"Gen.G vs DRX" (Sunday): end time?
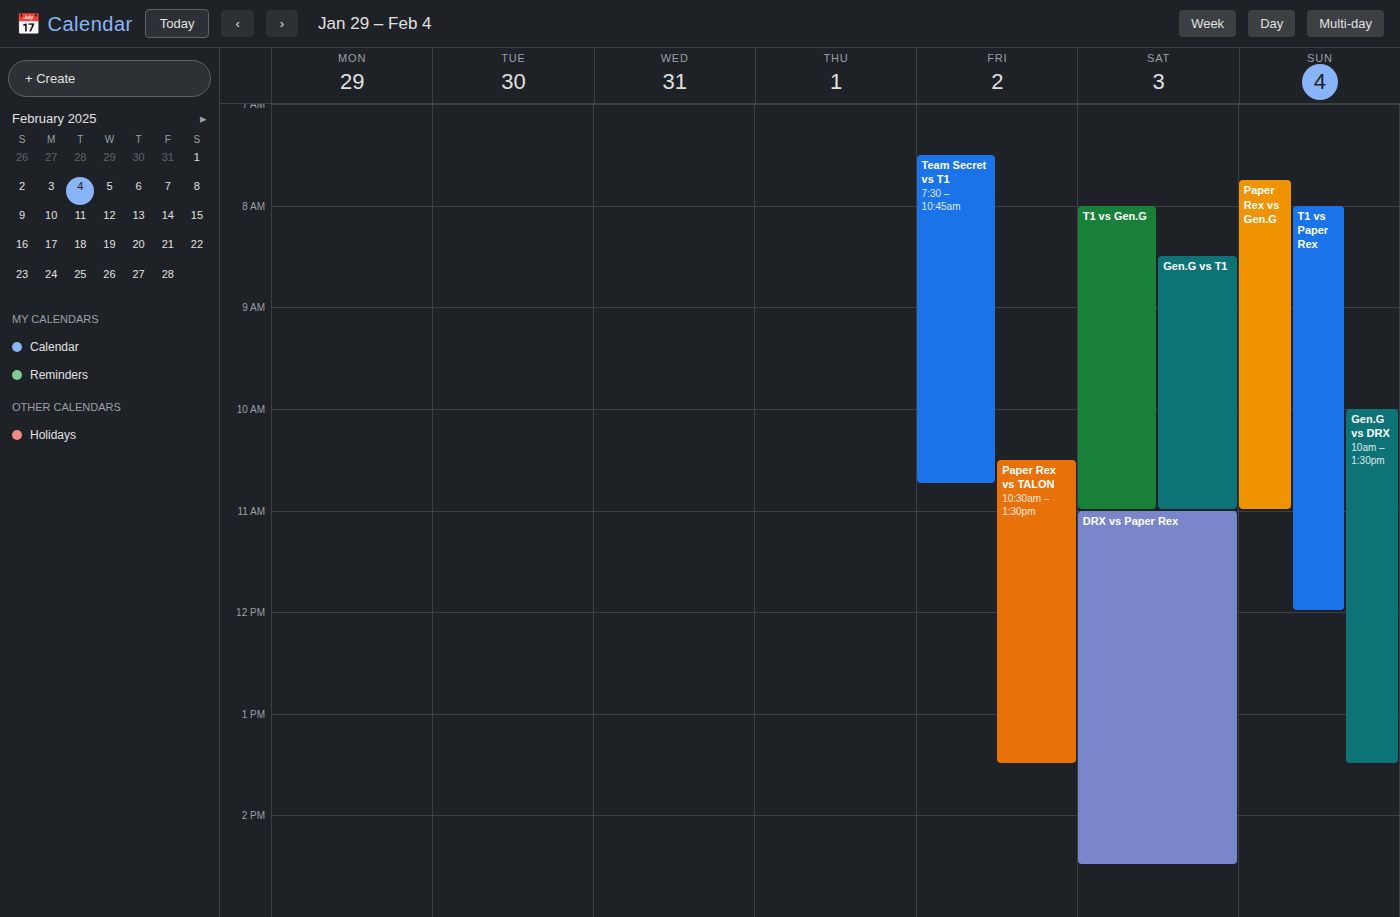
1:30 PM